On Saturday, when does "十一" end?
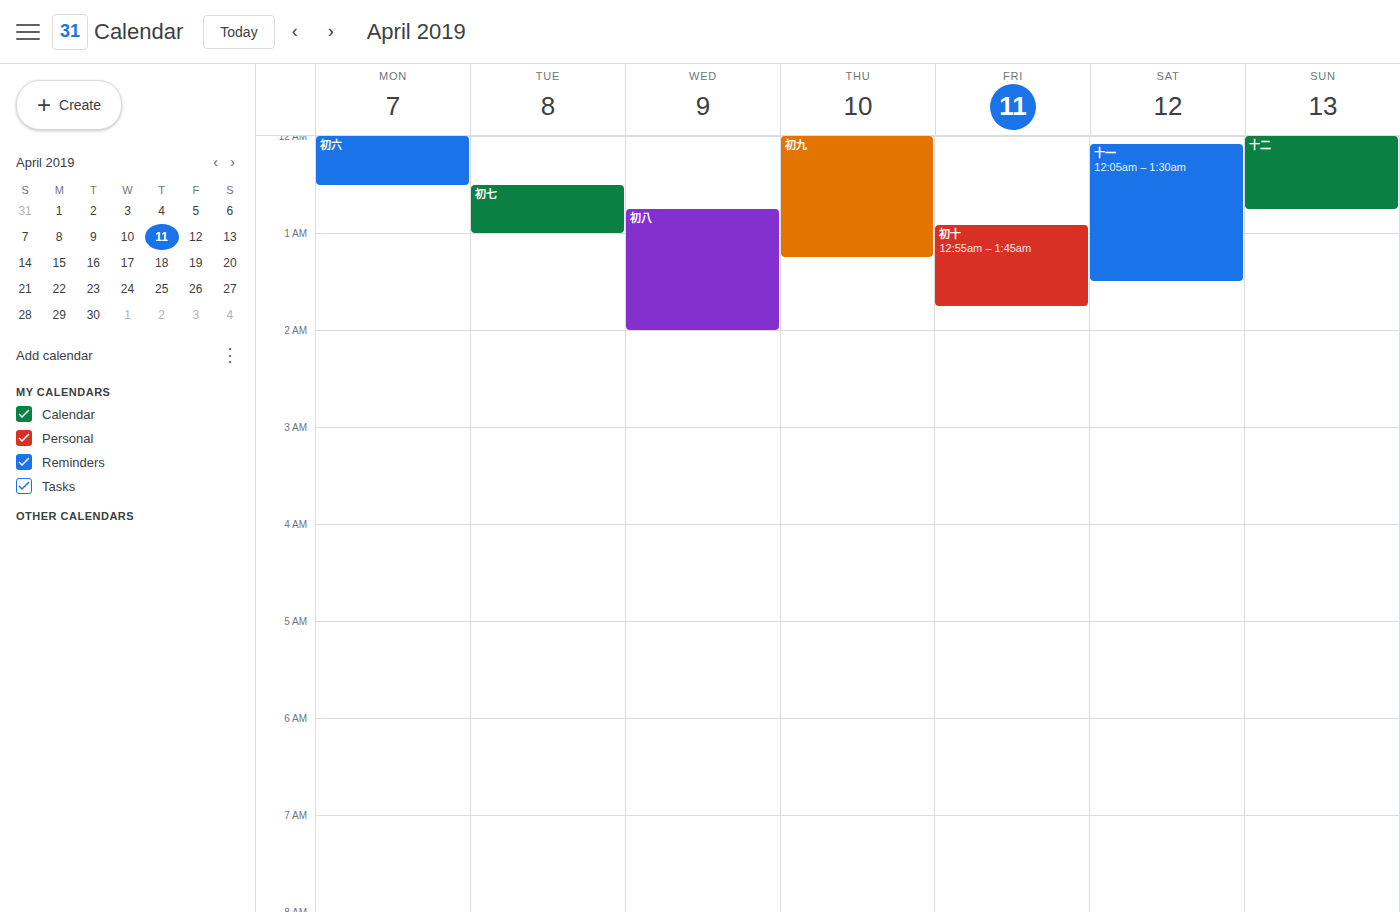
1:30 AM